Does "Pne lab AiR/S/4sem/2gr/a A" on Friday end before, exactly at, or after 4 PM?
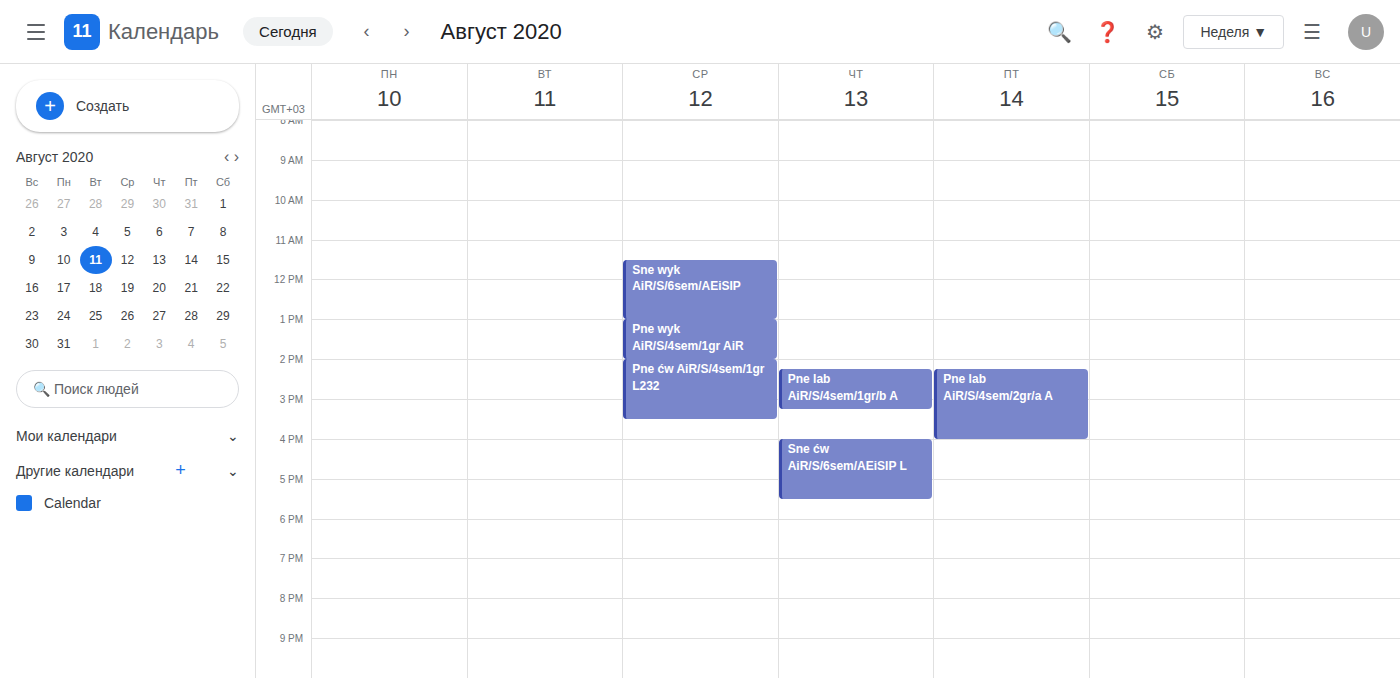
4:00 PM -- exactly at 4 PM, on the 4 PM line.